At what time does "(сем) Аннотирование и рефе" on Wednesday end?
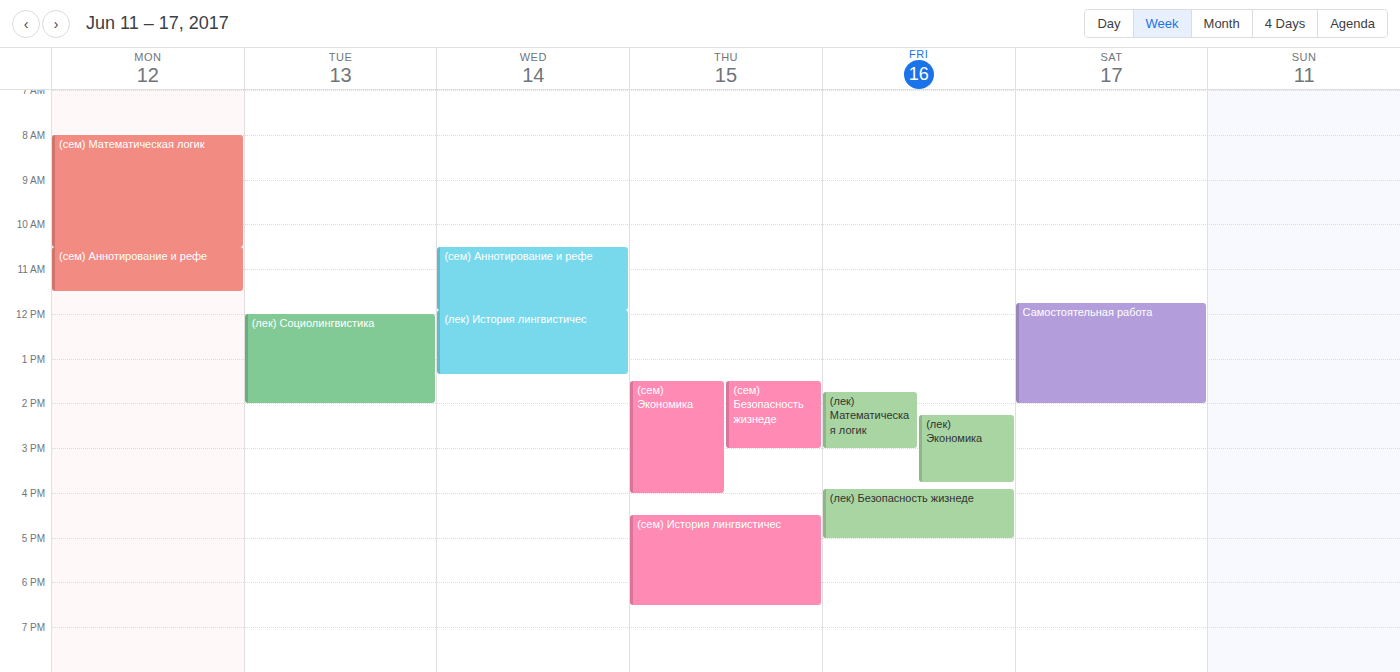
11:55 AM